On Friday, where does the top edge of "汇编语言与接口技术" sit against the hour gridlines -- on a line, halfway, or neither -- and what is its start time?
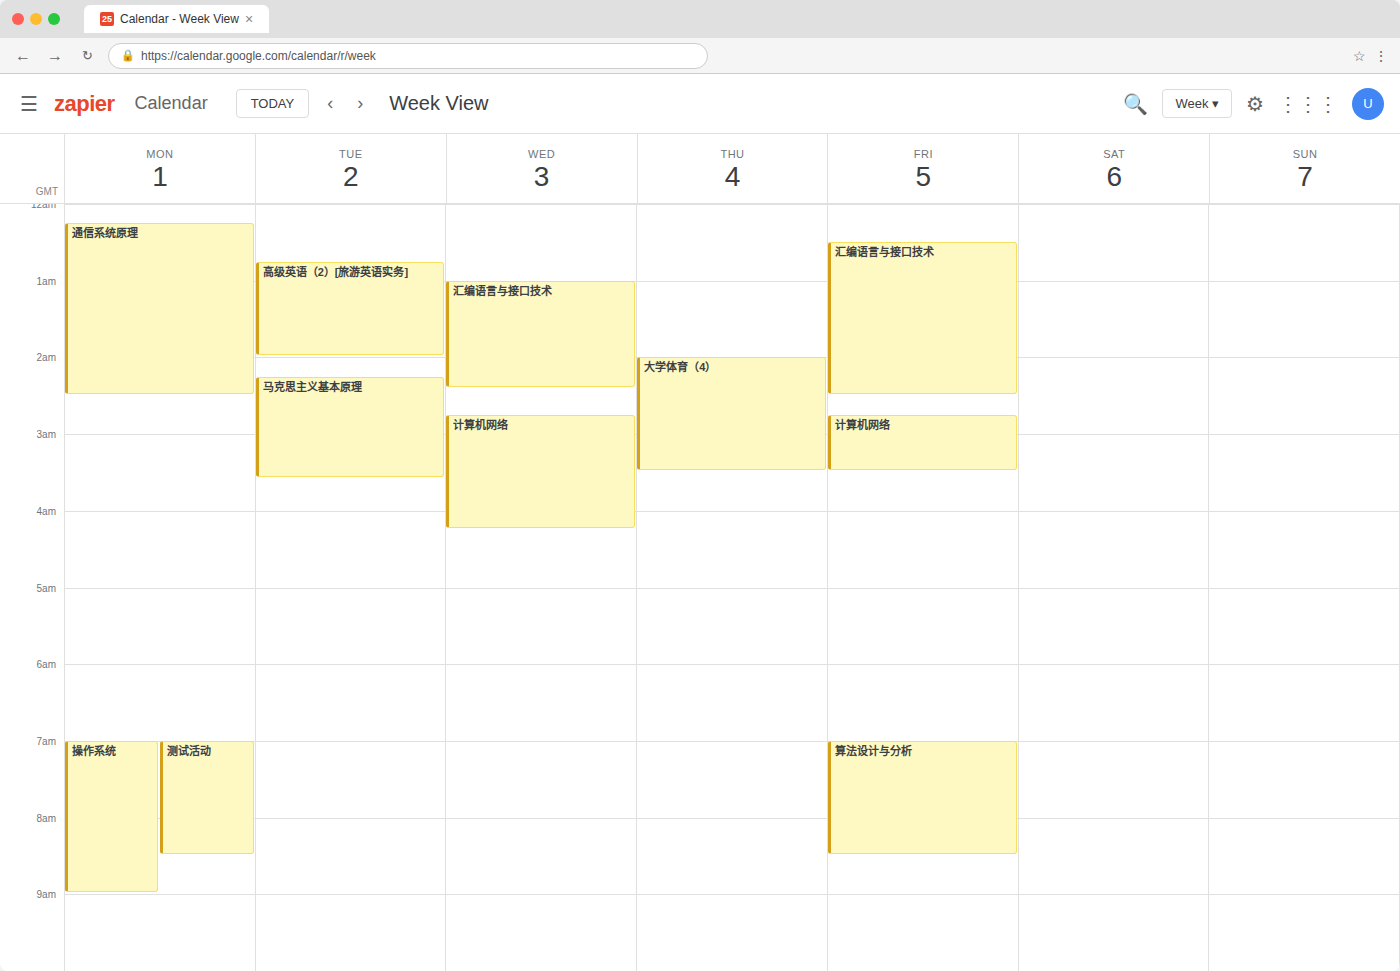
12:30 AM -- halfway between the 12 AM and 1 AM lines.